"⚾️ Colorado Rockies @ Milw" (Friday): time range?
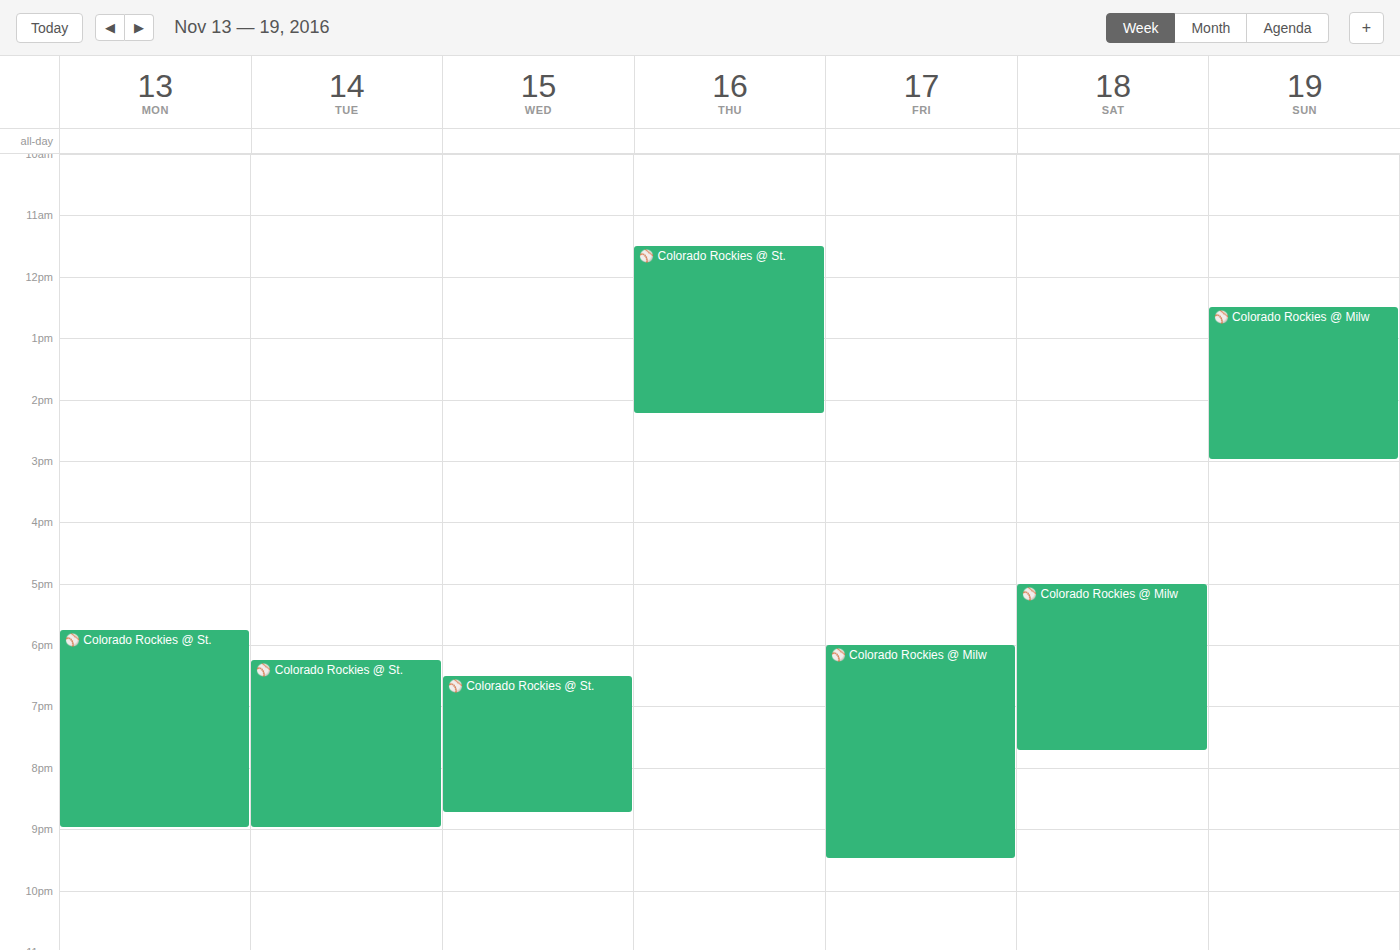
6:00 PM to 9:30 PM